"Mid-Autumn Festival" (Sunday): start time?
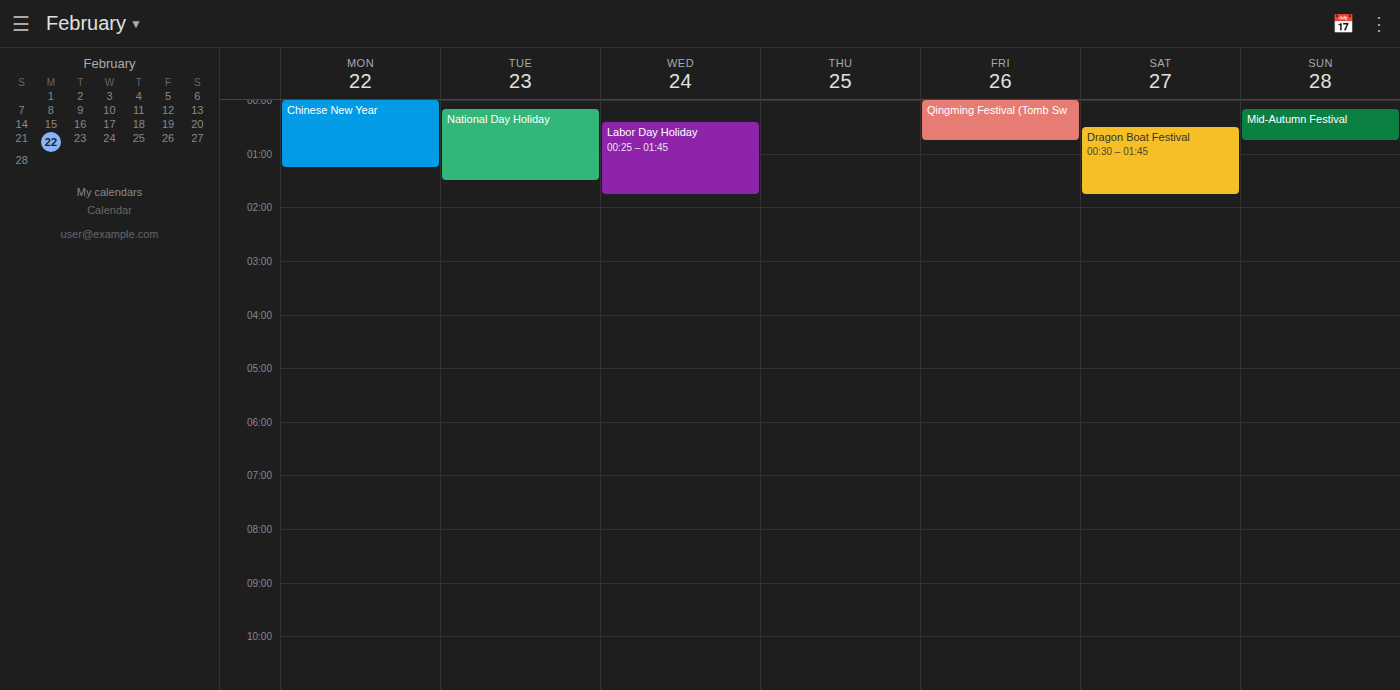
12:10 AM